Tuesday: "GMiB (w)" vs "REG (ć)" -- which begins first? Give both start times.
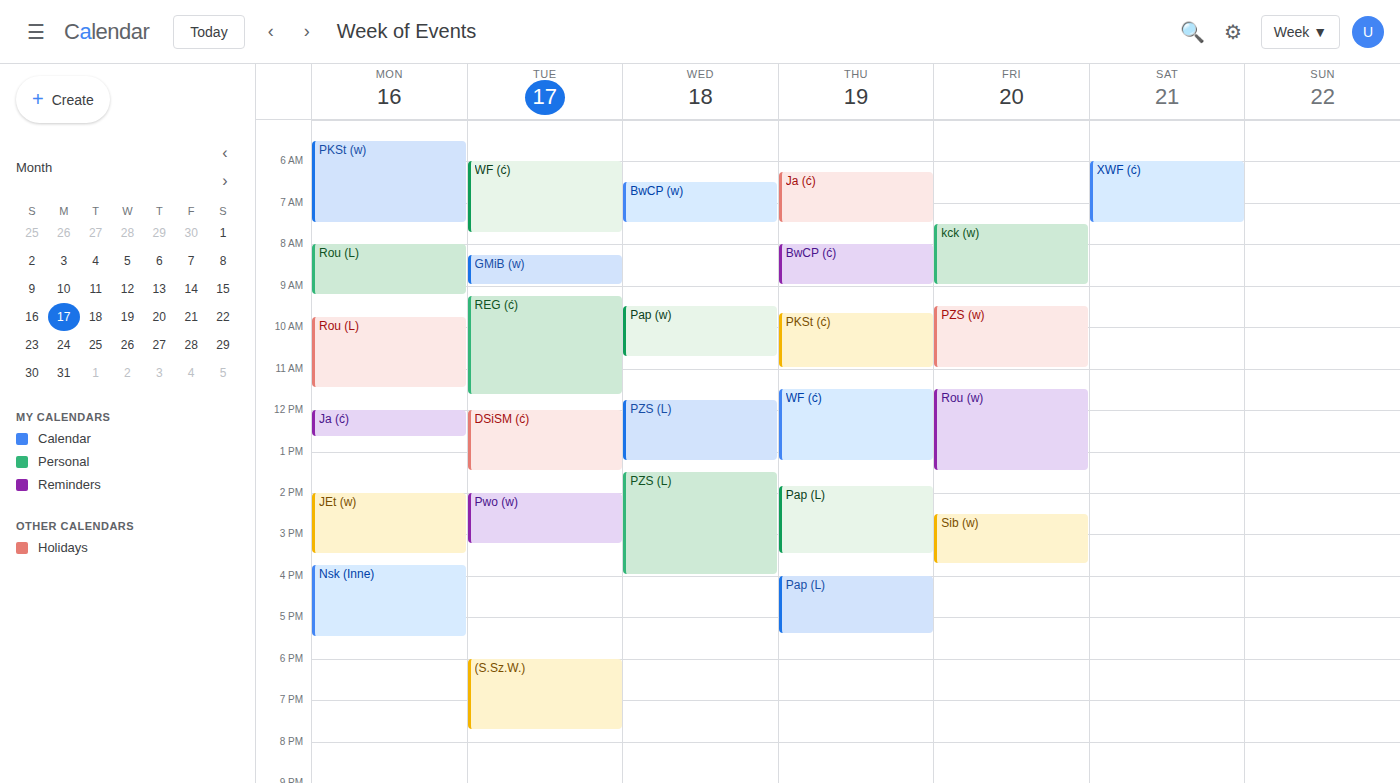
"GMiB (w)" 8:15 AM; "REG (ć)" 9:15 AM.